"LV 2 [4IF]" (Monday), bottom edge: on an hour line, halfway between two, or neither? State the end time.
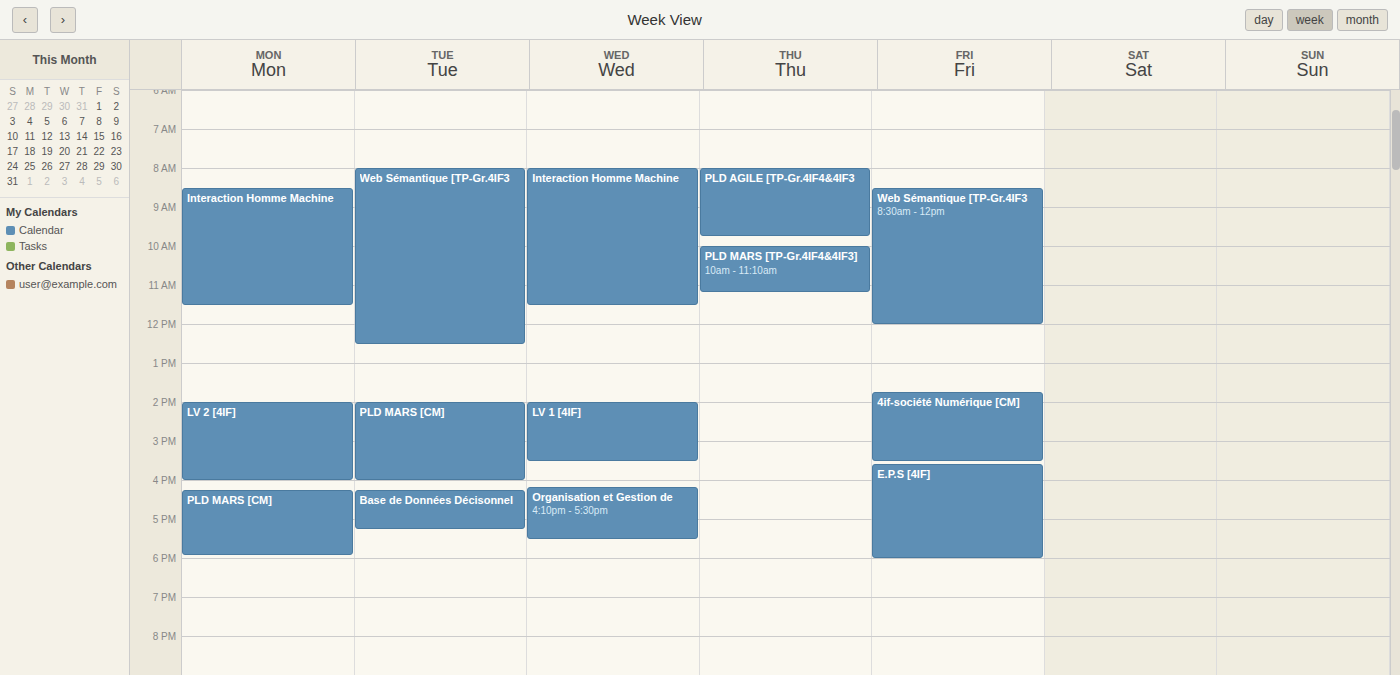
4:00 PM -- exactly on the 4 PM line.